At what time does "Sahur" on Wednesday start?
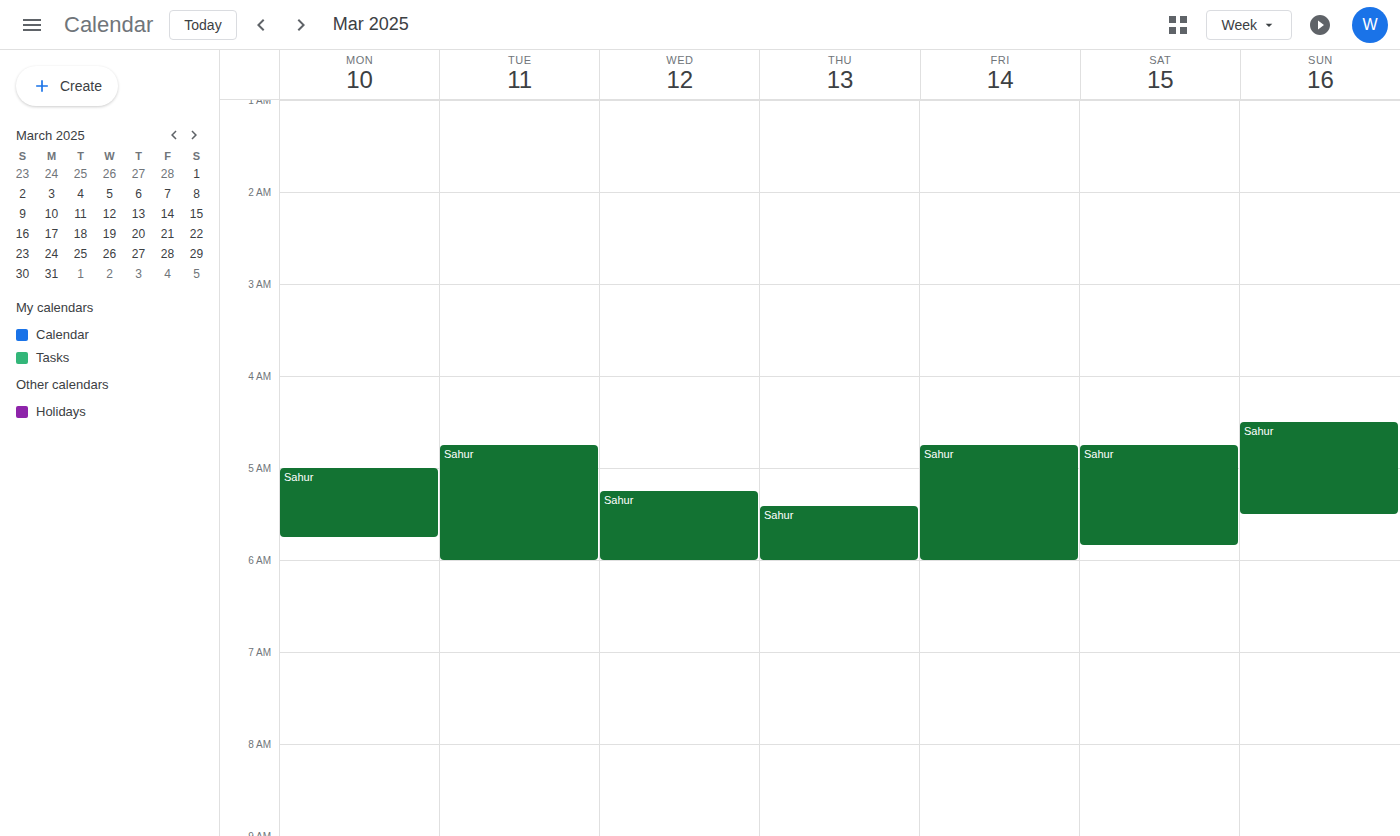
5:15 AM